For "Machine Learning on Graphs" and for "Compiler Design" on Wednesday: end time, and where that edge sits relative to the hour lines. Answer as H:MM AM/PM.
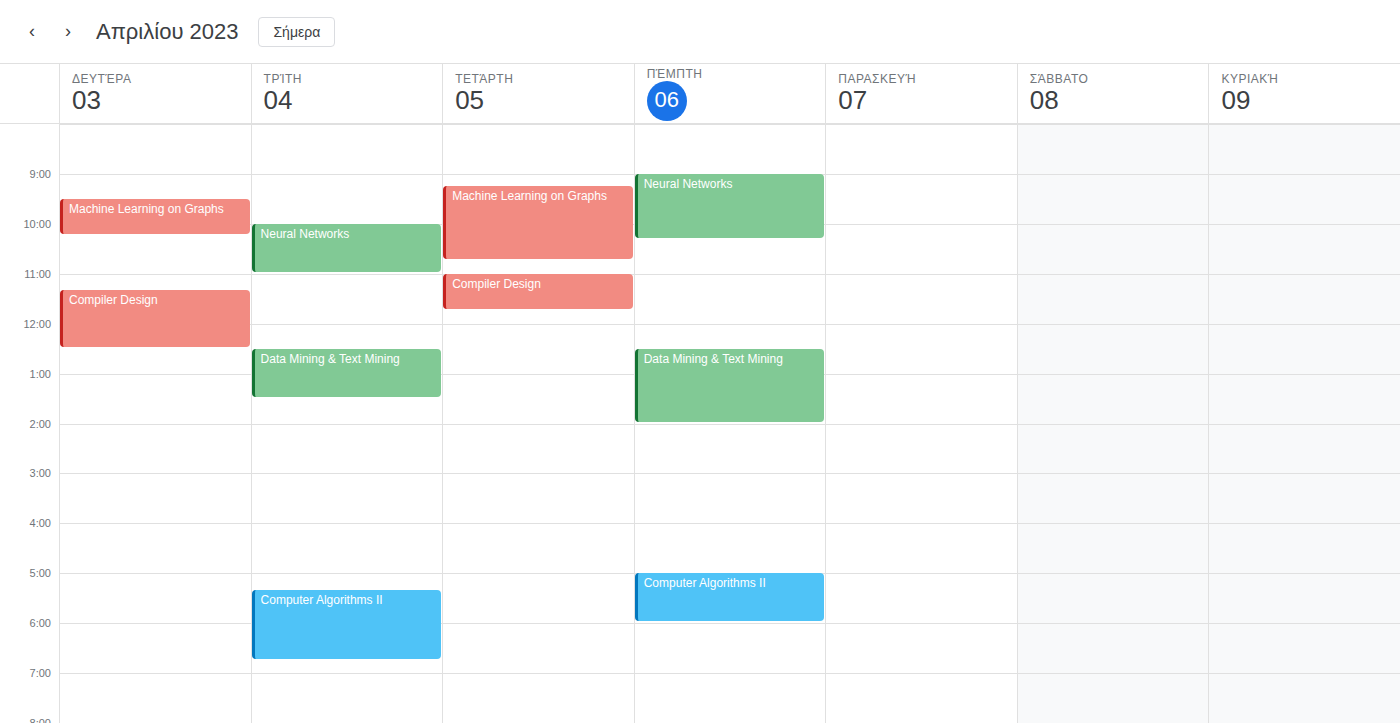
"Machine Learning on Graphs": 10:45 AM, neither: three quarters of the way from the 10 AM line to the 11 AM line. "Compiler Design": 11:45 AM, neither: three quarters of the way from the 11 AM line to the 12 PM line.